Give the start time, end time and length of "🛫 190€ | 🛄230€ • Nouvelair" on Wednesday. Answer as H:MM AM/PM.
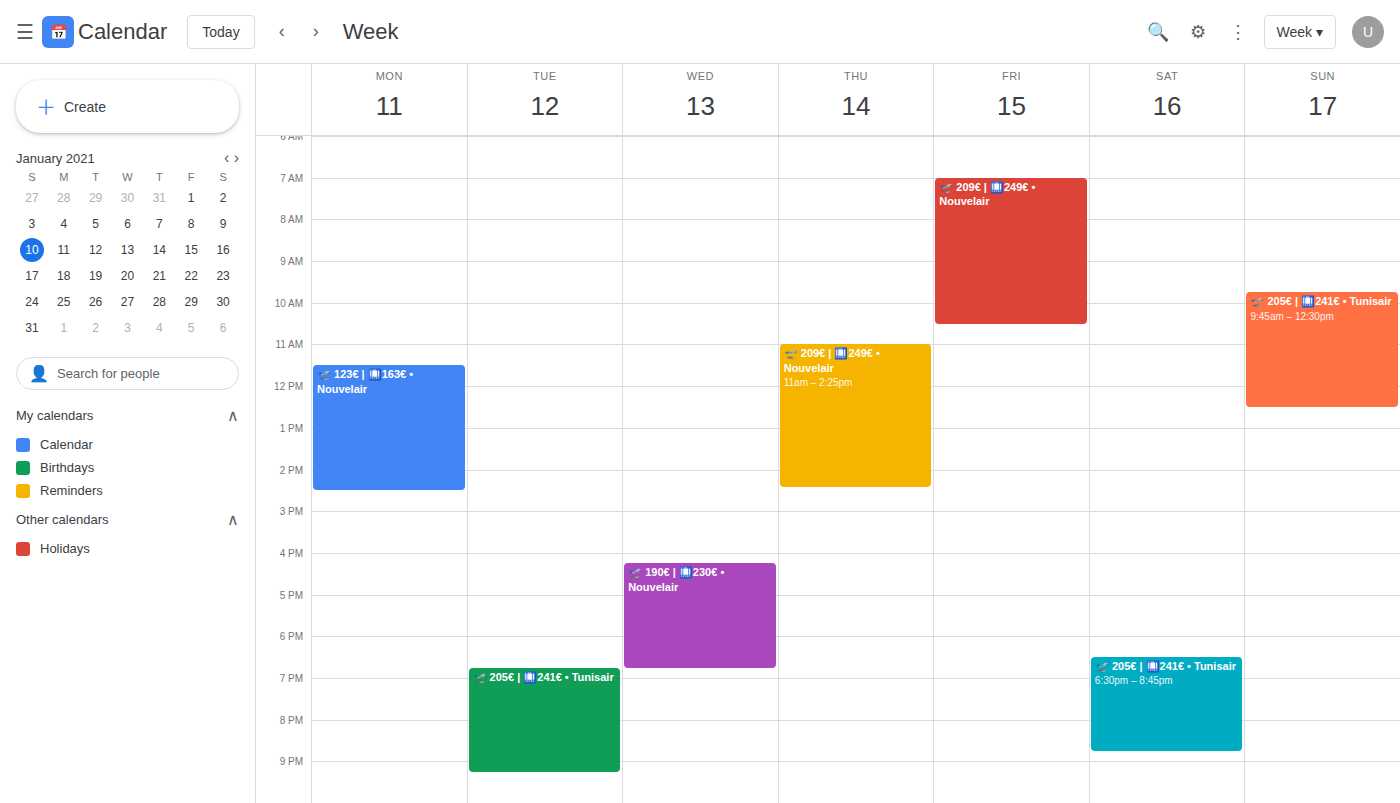
4:15 PM to 6:45 PM, 2 hours 30 minutes